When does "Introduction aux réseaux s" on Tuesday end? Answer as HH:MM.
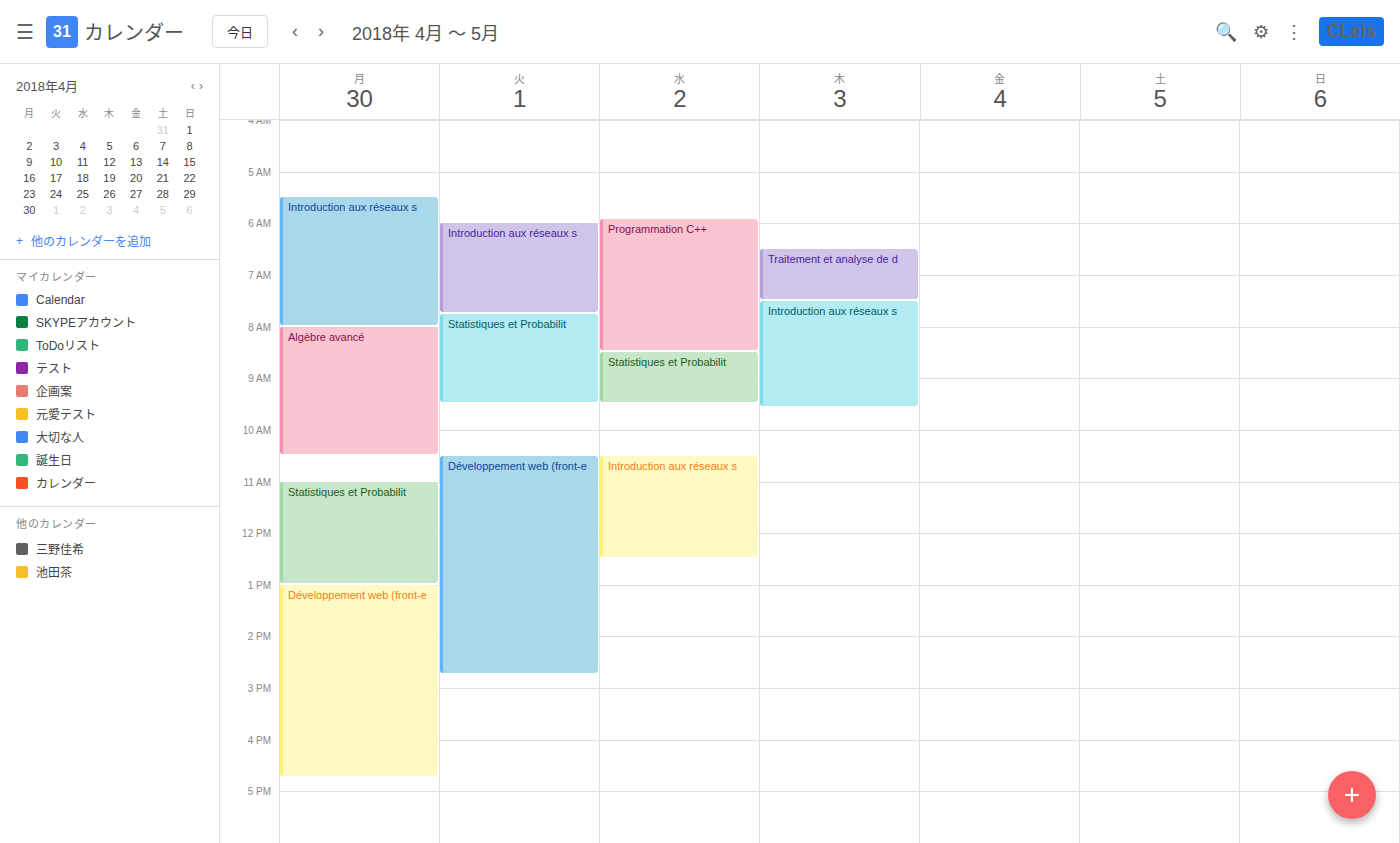
07:45